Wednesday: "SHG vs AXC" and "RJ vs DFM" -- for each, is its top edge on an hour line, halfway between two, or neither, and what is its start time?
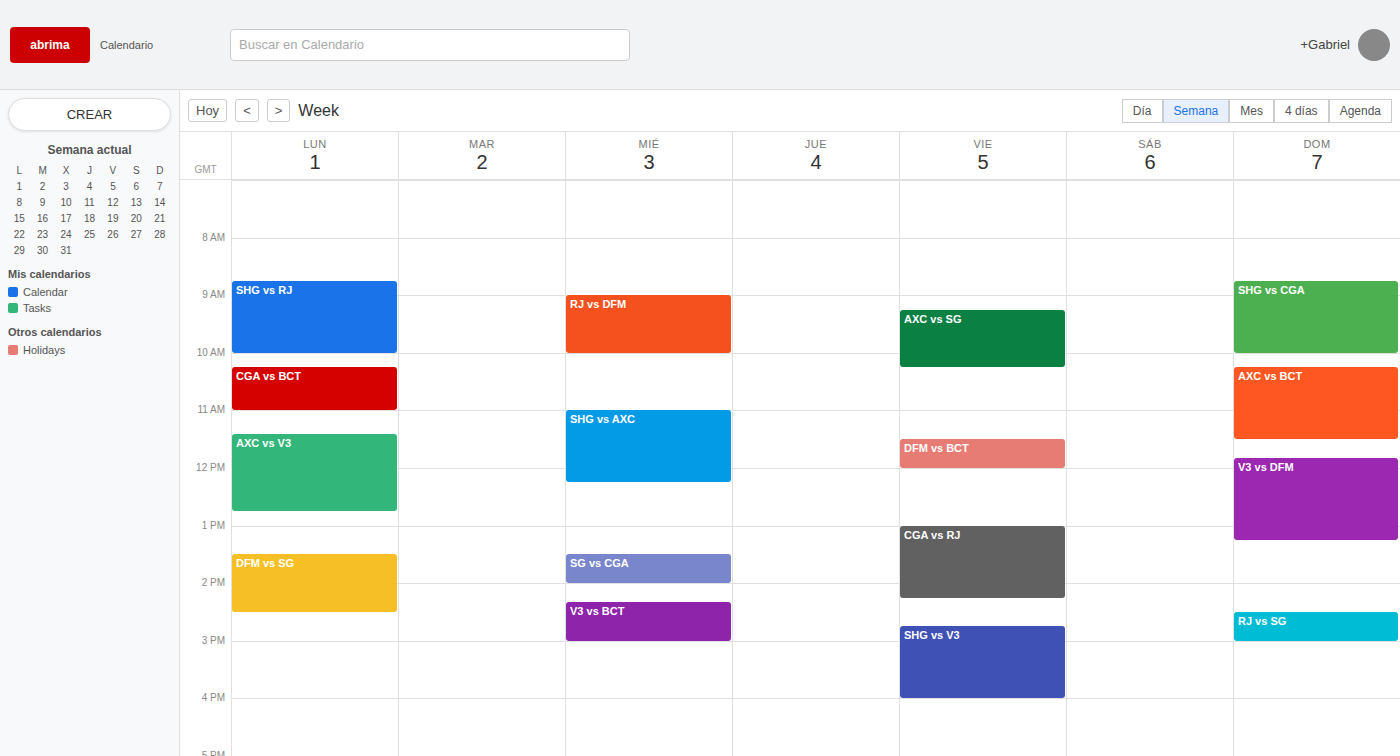
"SHG vs AXC": 11:00 AM, exactly on the 11 AM line. "RJ vs DFM": 9:00 AM, exactly on the 9 AM line.